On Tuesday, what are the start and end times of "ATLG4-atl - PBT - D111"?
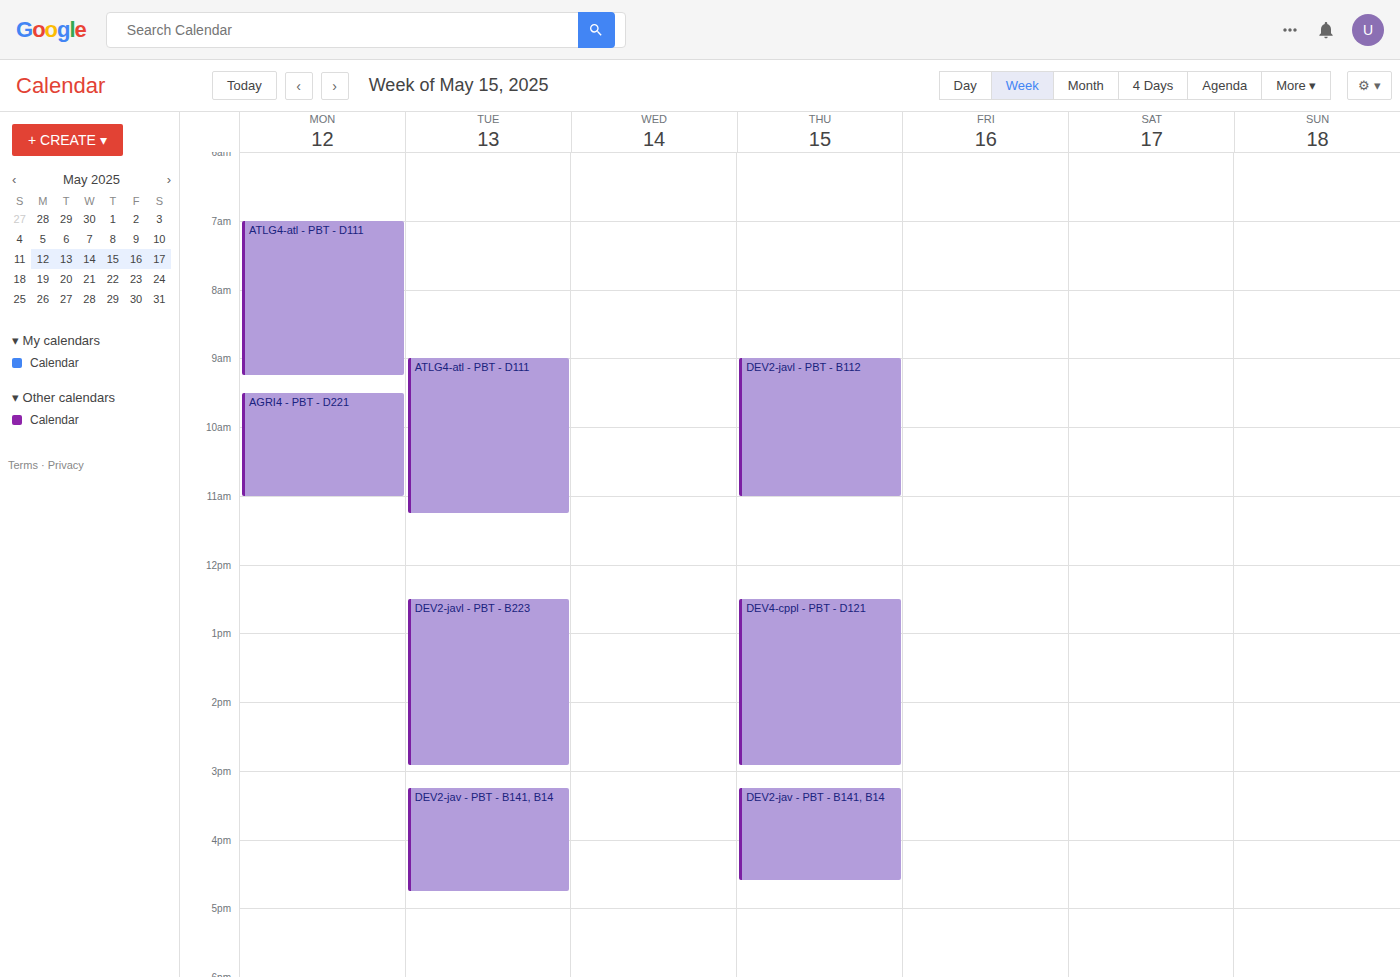
09:00 to 11:15